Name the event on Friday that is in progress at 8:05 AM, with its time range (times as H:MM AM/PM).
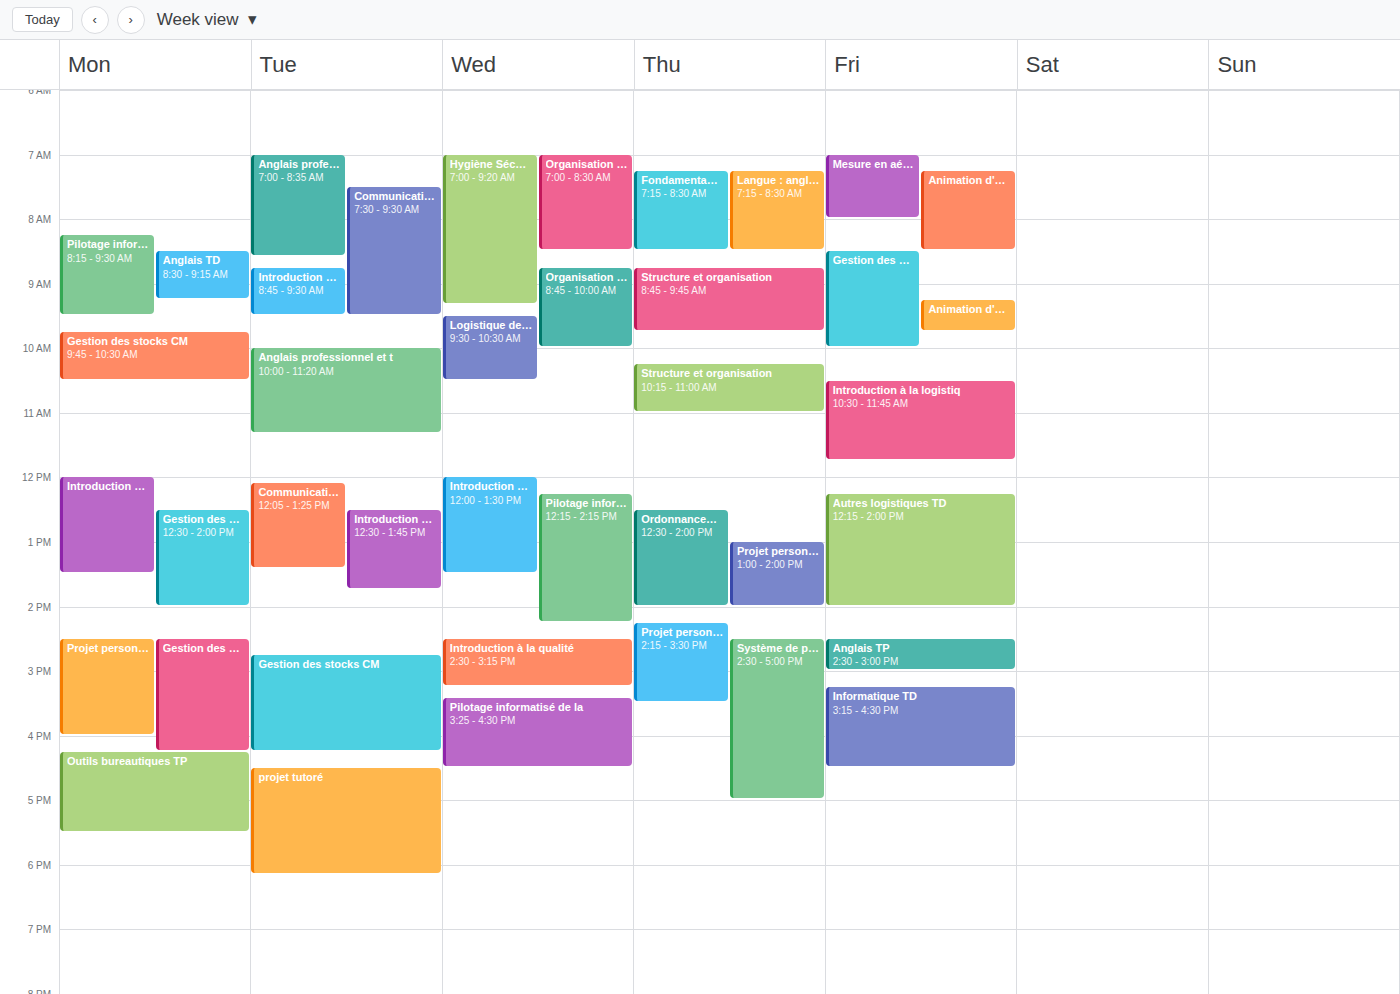
"Animation d'équipe CM", 7:15 AM to 8:30 AM